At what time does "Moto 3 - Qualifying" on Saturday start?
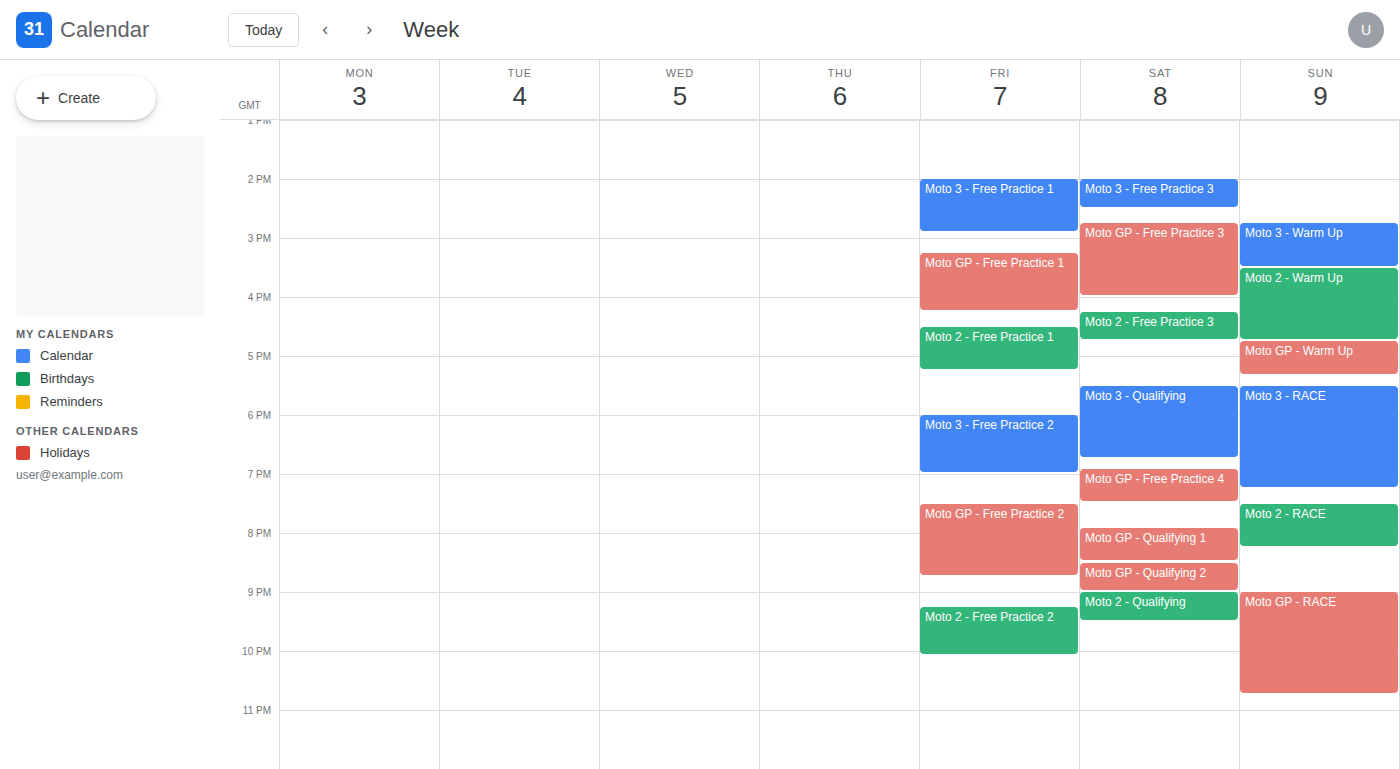
5:30 PM